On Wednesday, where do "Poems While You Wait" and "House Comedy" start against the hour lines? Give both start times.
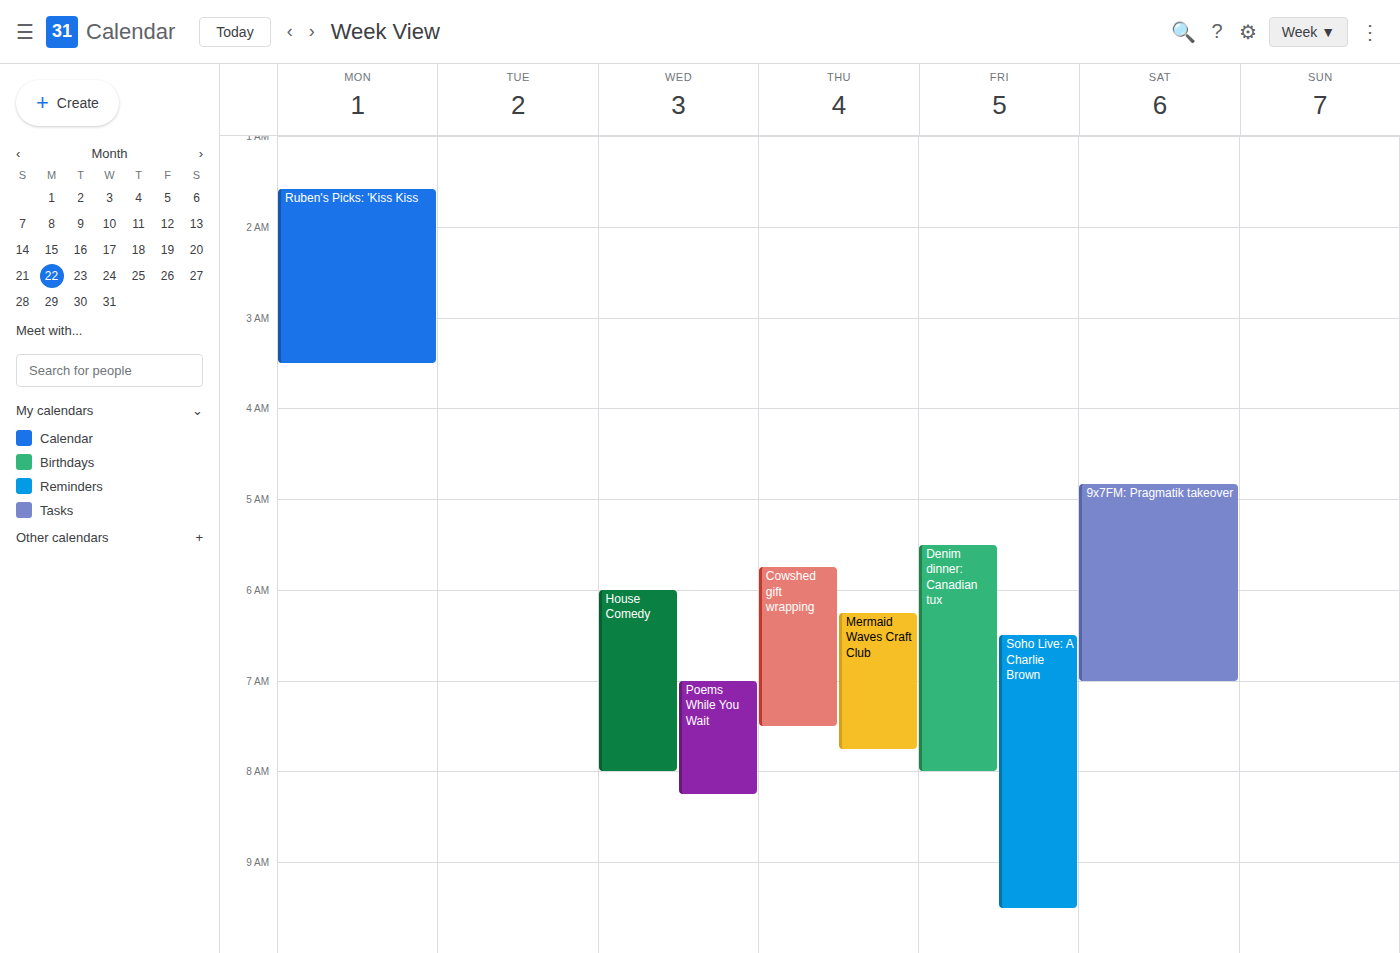
"Poems While You Wait": 07:00, exactly on the 07:00 line. "House Comedy": 06:00, exactly on the 06:00 line.